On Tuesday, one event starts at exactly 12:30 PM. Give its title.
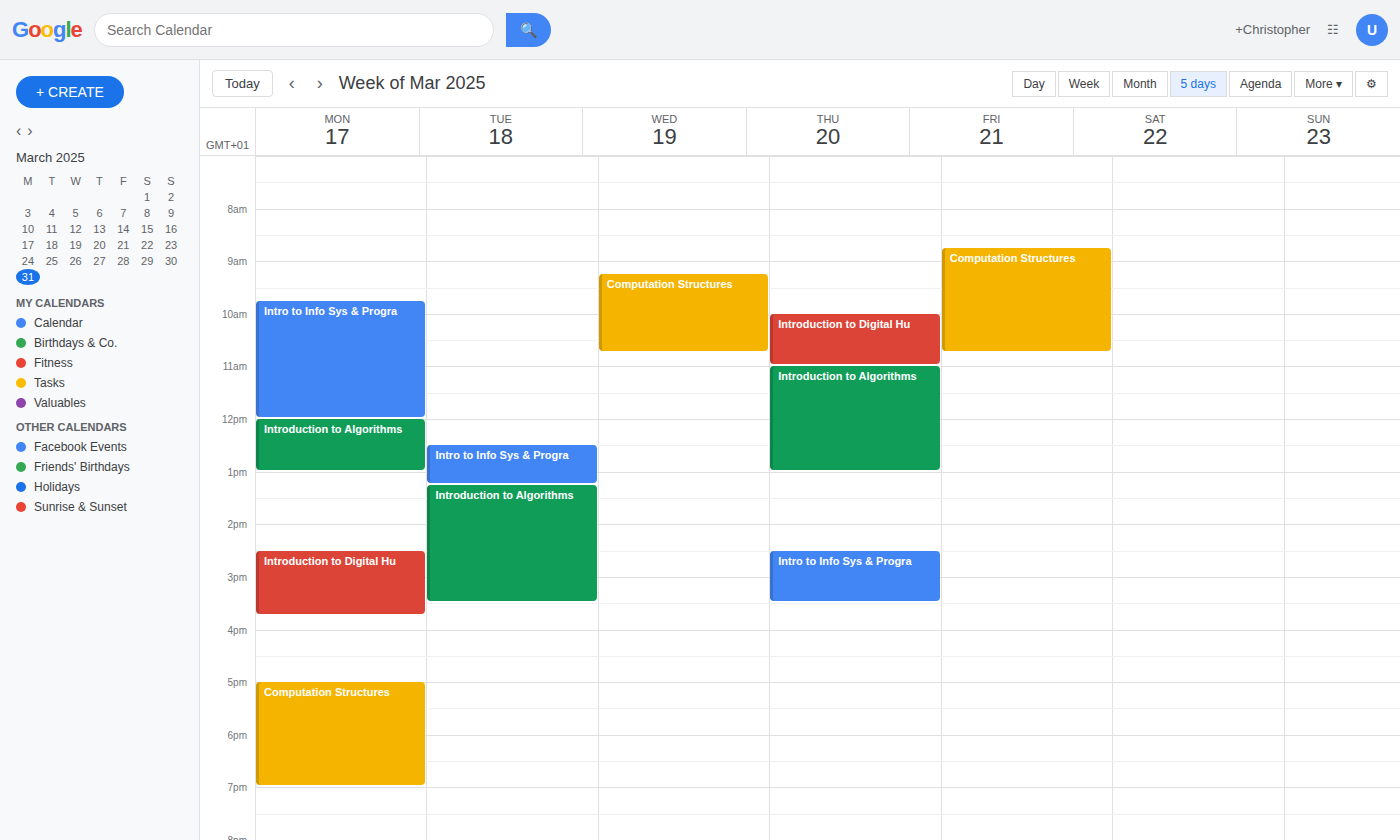
"Intro to Info Sys & Progra"